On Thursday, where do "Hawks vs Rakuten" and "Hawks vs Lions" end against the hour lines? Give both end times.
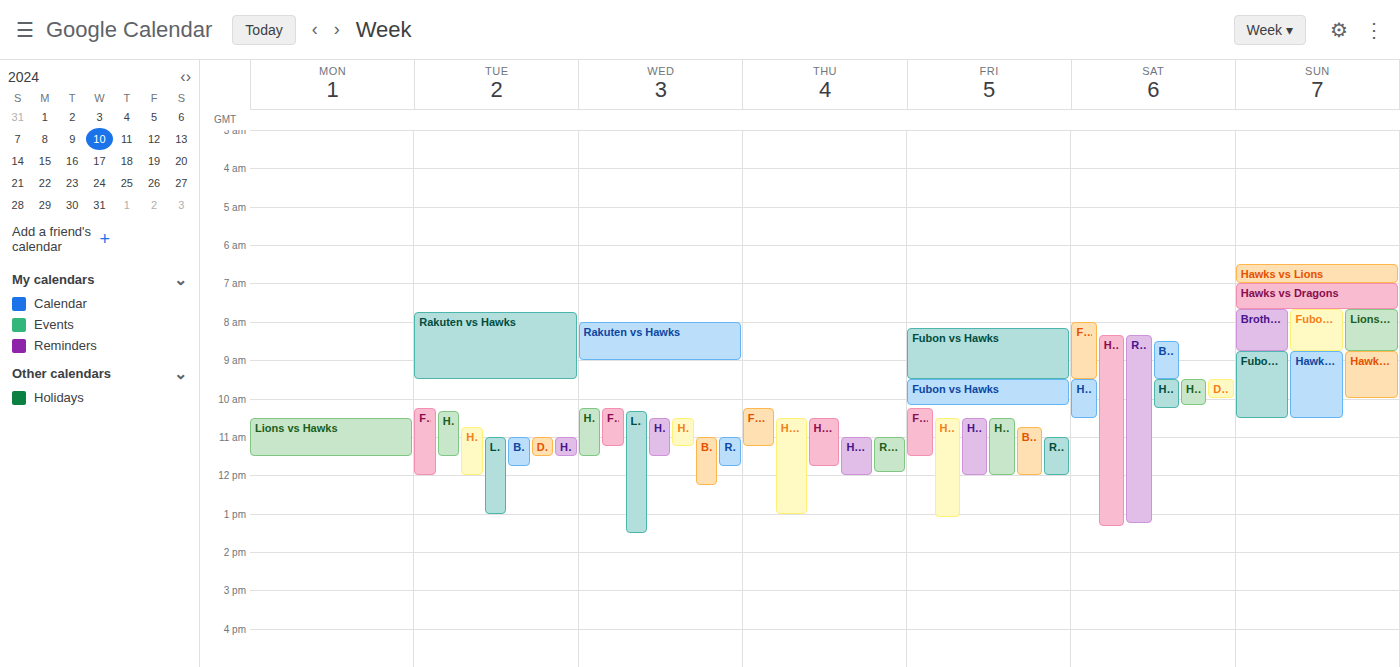
"Hawks vs Rakuten": 1:00 PM, exactly on the 1 PM line. "Hawks vs Lions": 12:00 PM, exactly on the 12 PM line.